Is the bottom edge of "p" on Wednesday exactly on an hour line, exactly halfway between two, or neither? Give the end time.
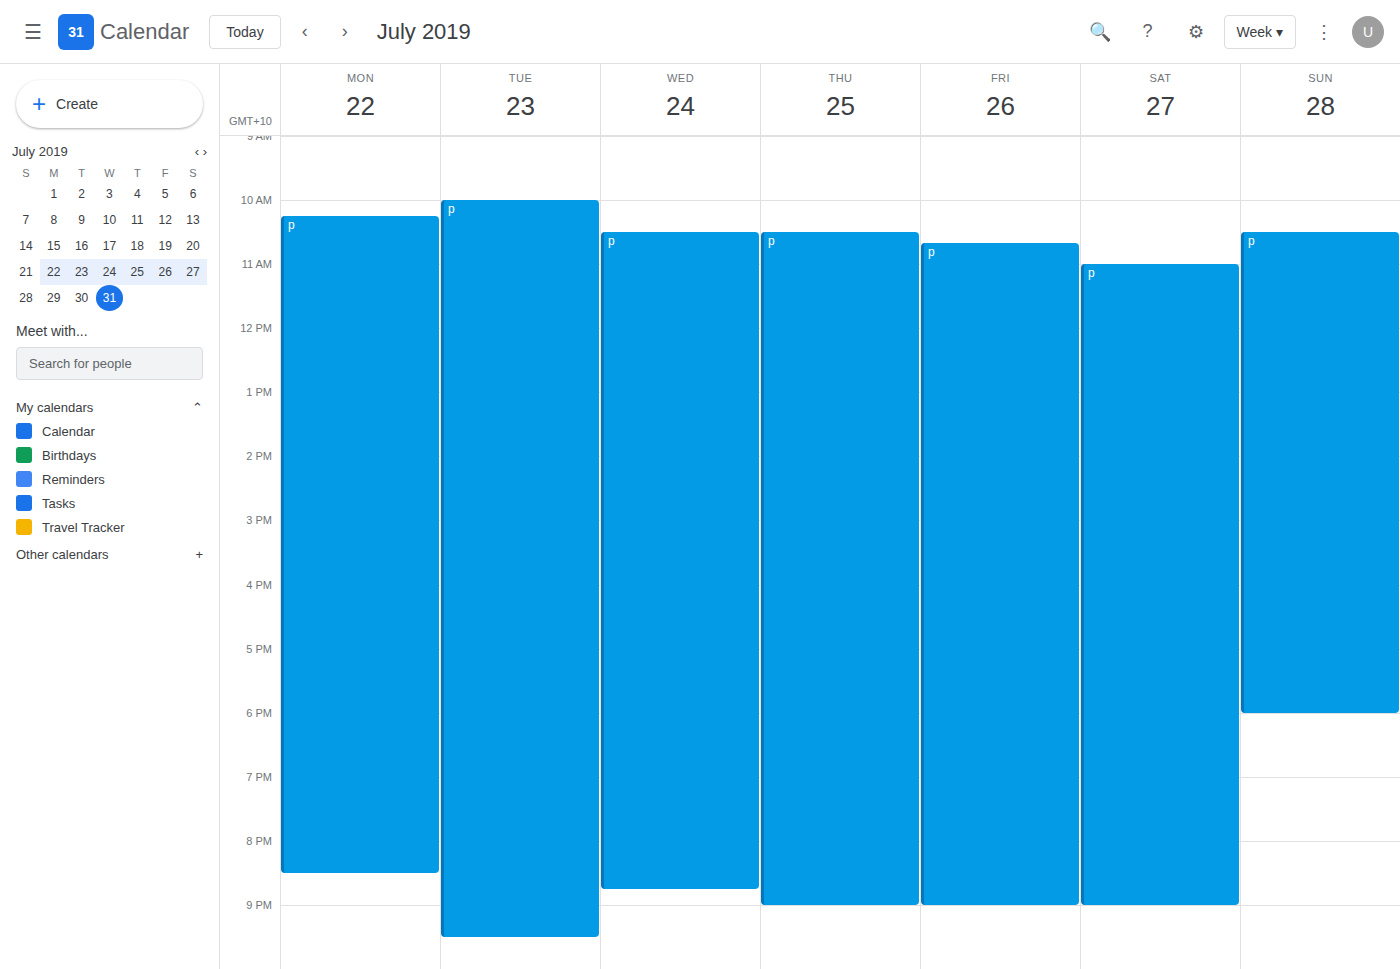
8:45 PM -- neither: three quarters of the way from the 8 PM line to the 9 PM line.